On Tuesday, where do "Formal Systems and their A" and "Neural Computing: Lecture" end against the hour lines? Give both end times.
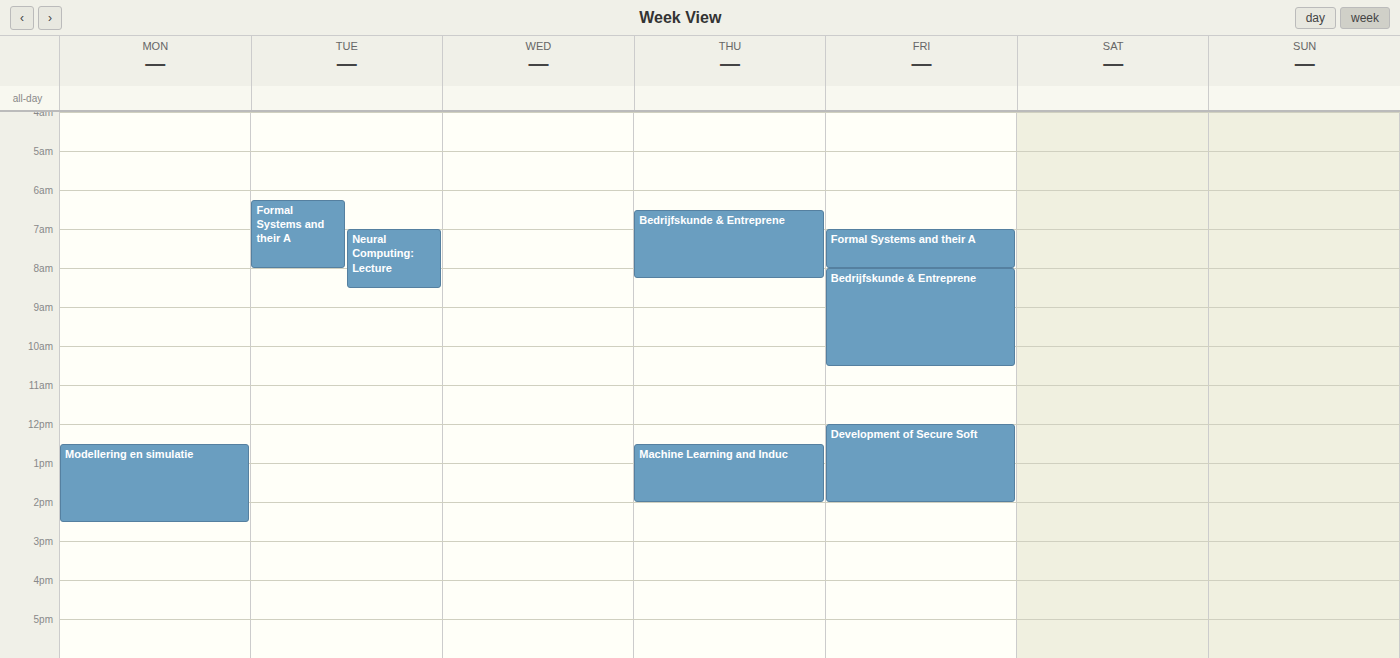
"Formal Systems and their A": 8:00 AM, exactly on the 8 AM line. "Neural Computing: Lecture": 8:30 AM, halfway between the 8 AM and 9 AM lines.